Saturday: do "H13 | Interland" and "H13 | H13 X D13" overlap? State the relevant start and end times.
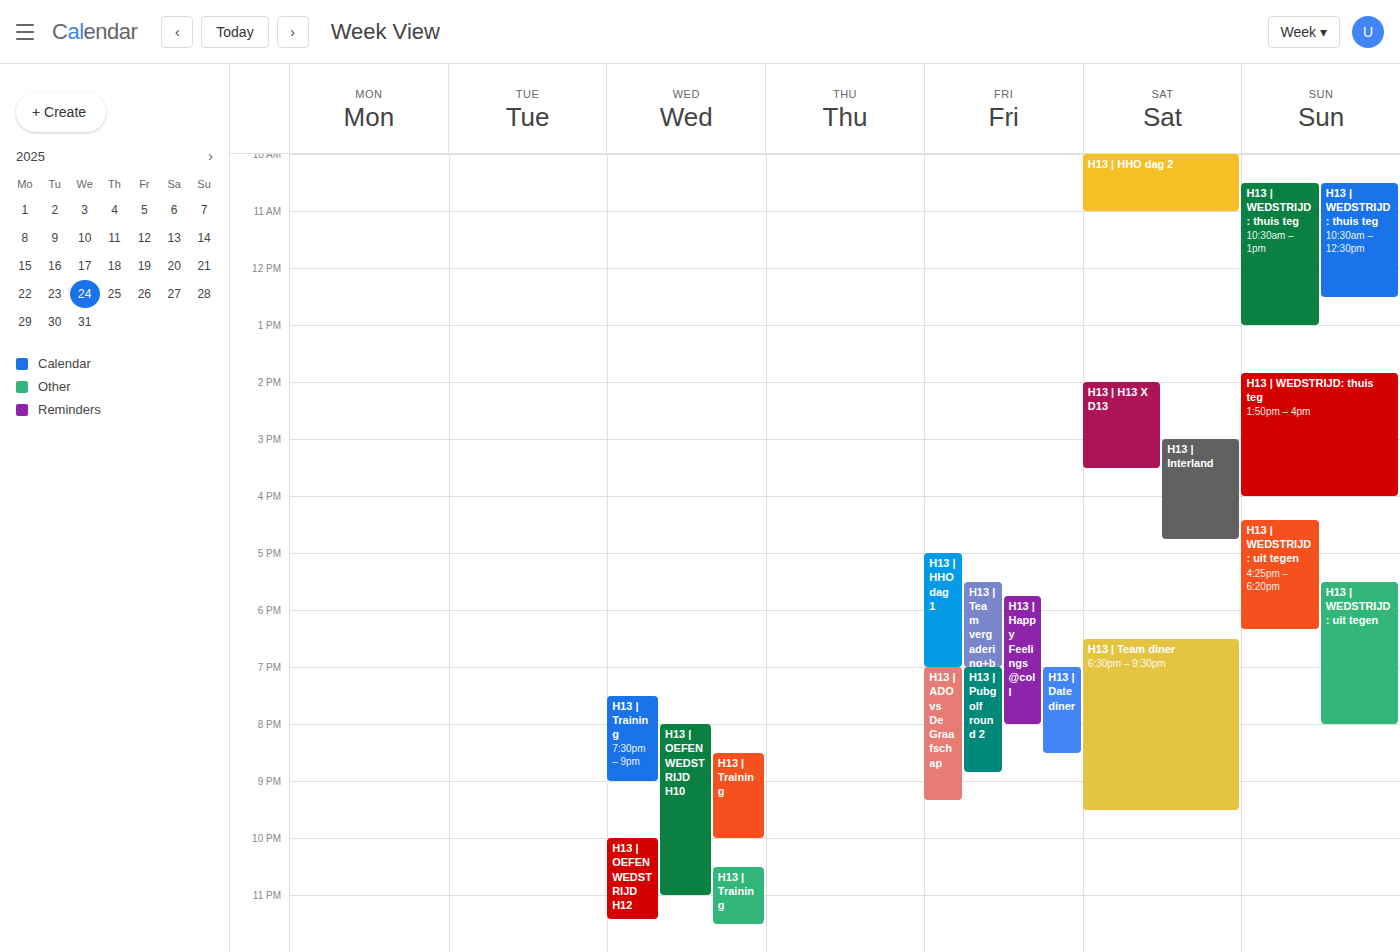
"H13 | Interland" starts at 3:00 PM, before "H13 | H13 X D13" ends at 3:30 PM -- they overlap.